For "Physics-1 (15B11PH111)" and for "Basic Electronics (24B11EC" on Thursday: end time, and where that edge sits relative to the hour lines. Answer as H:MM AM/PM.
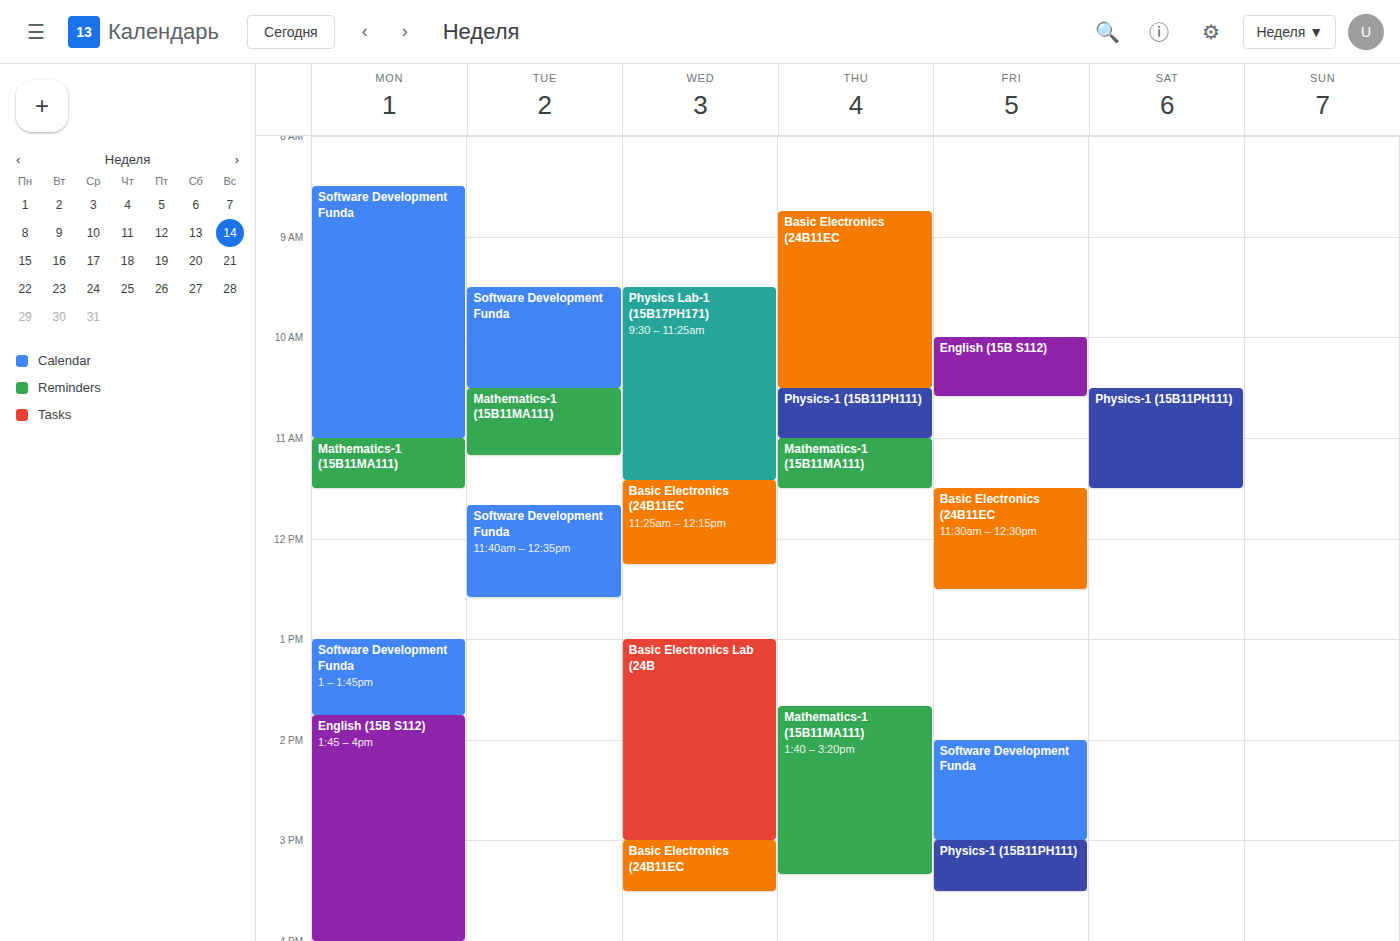
"Physics-1 (15B11PH111)": 11:00 AM, exactly on the 11 AM line. "Basic Electronics (24B11EC": 10:30 AM, halfway between the 10 AM and 11 AM lines.